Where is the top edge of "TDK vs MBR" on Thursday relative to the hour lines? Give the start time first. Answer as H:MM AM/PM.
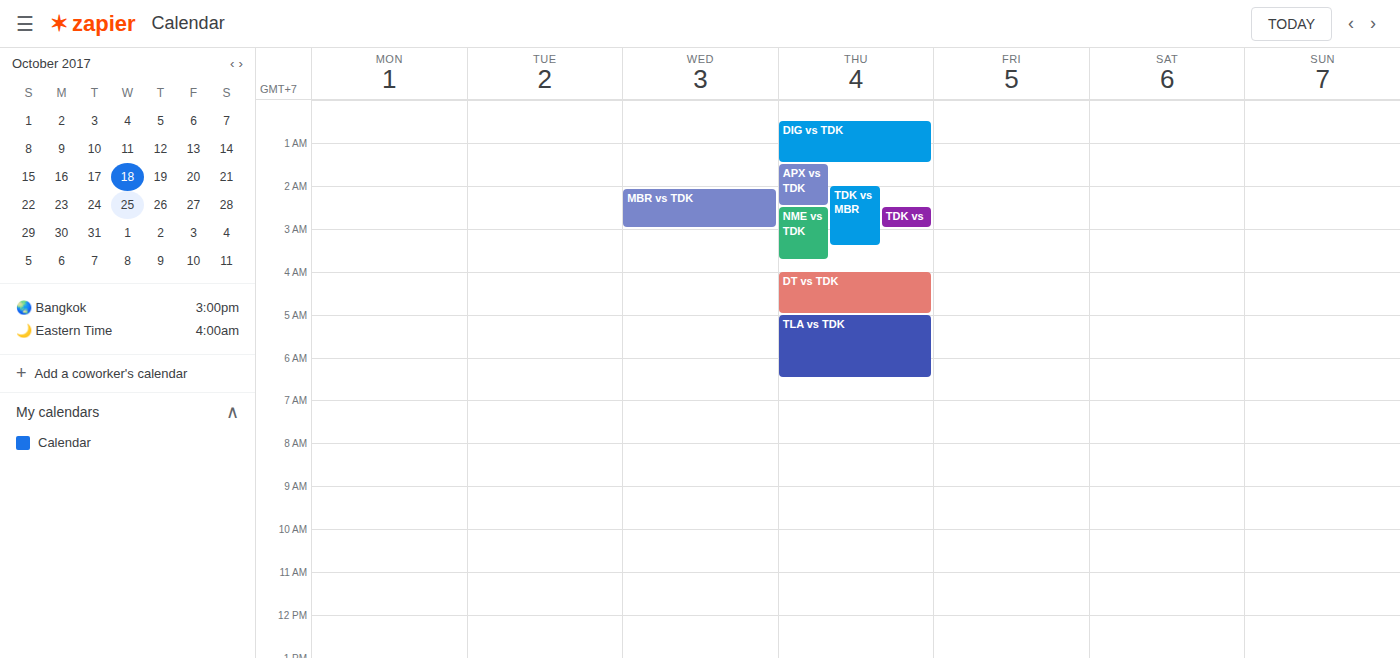
2:00 AM -- exactly on the 2 AM line.